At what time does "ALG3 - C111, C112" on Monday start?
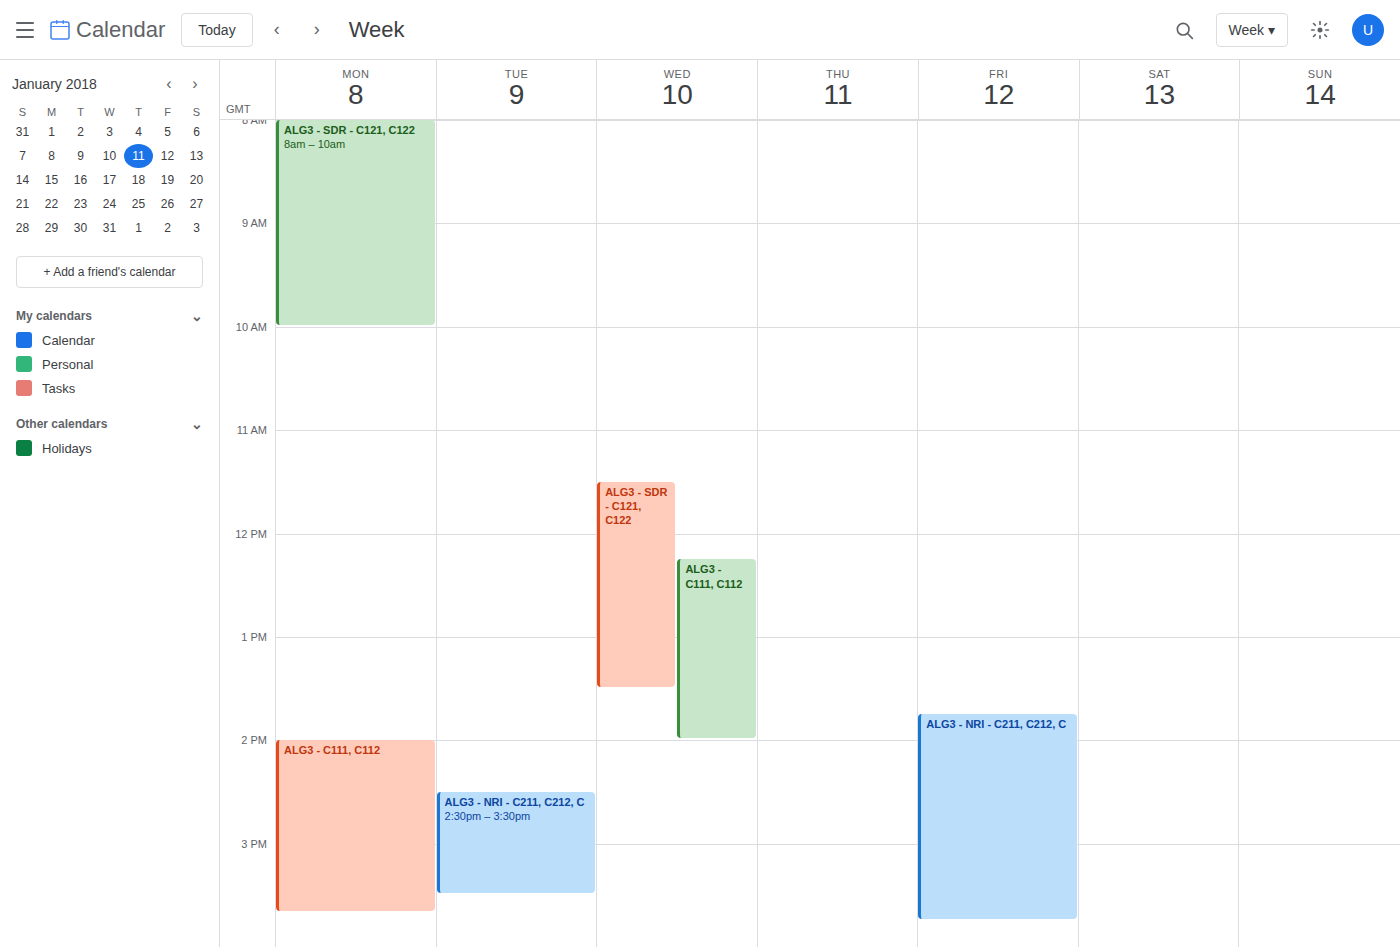
2:00 PM